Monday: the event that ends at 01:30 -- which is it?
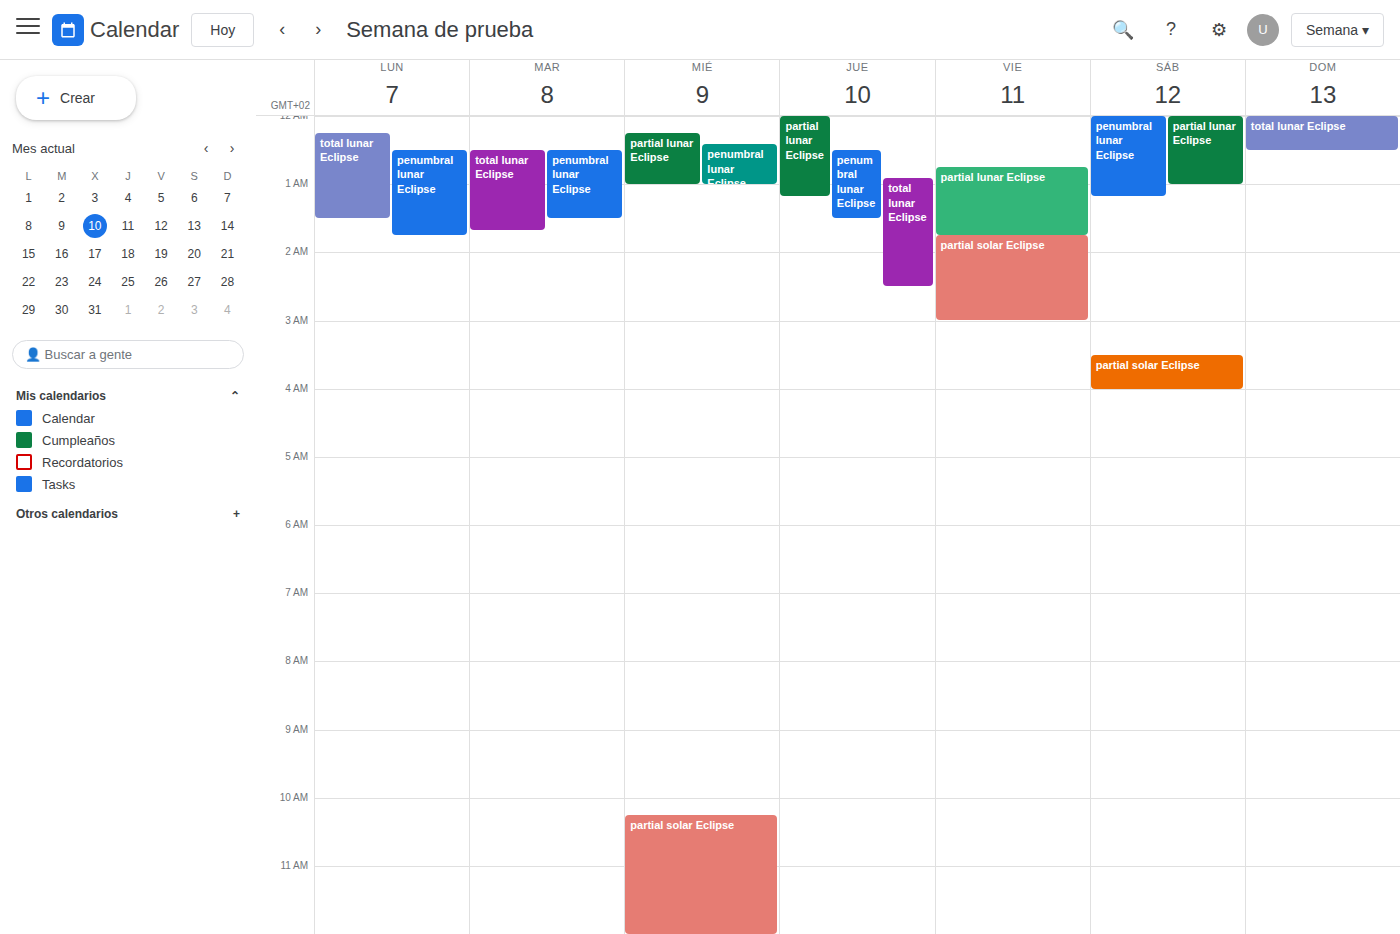
"total lunar Eclipse"